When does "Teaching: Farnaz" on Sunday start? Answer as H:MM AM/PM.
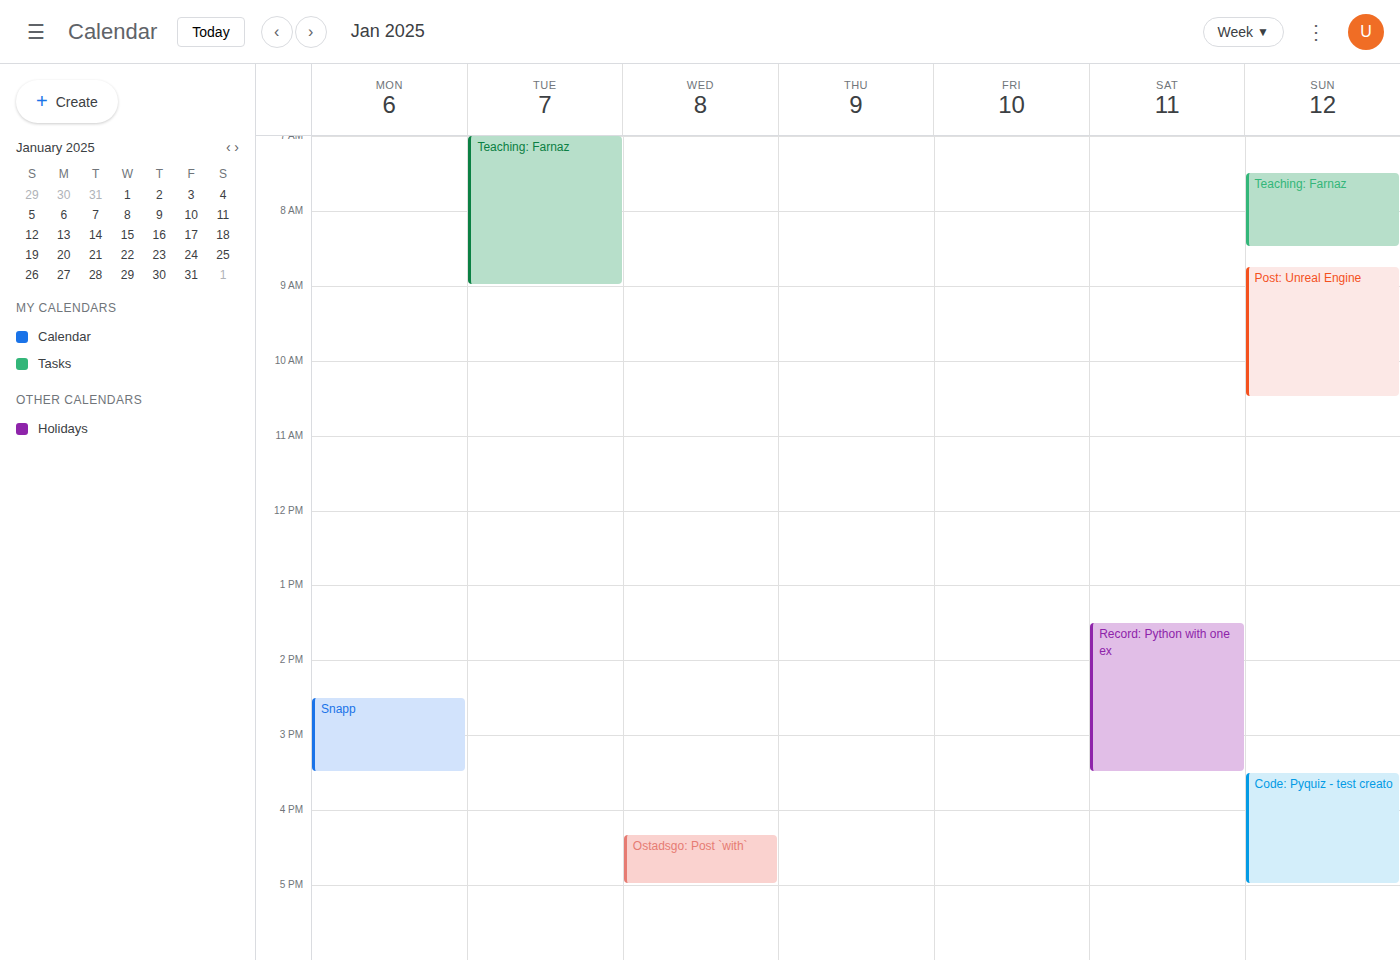
7:30 AM